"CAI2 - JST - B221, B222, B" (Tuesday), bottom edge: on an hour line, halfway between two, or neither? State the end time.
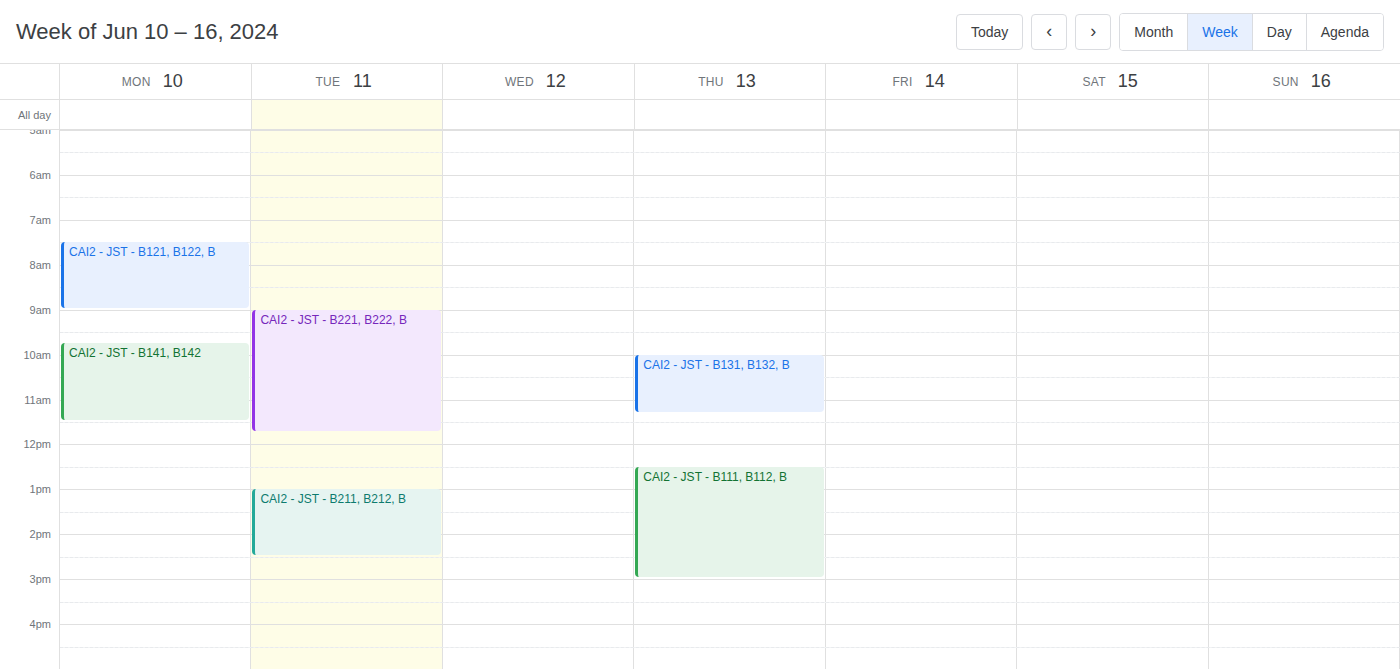
11:45 -- neither: three quarters of the way from the 11:00 line to the 12:00 line.